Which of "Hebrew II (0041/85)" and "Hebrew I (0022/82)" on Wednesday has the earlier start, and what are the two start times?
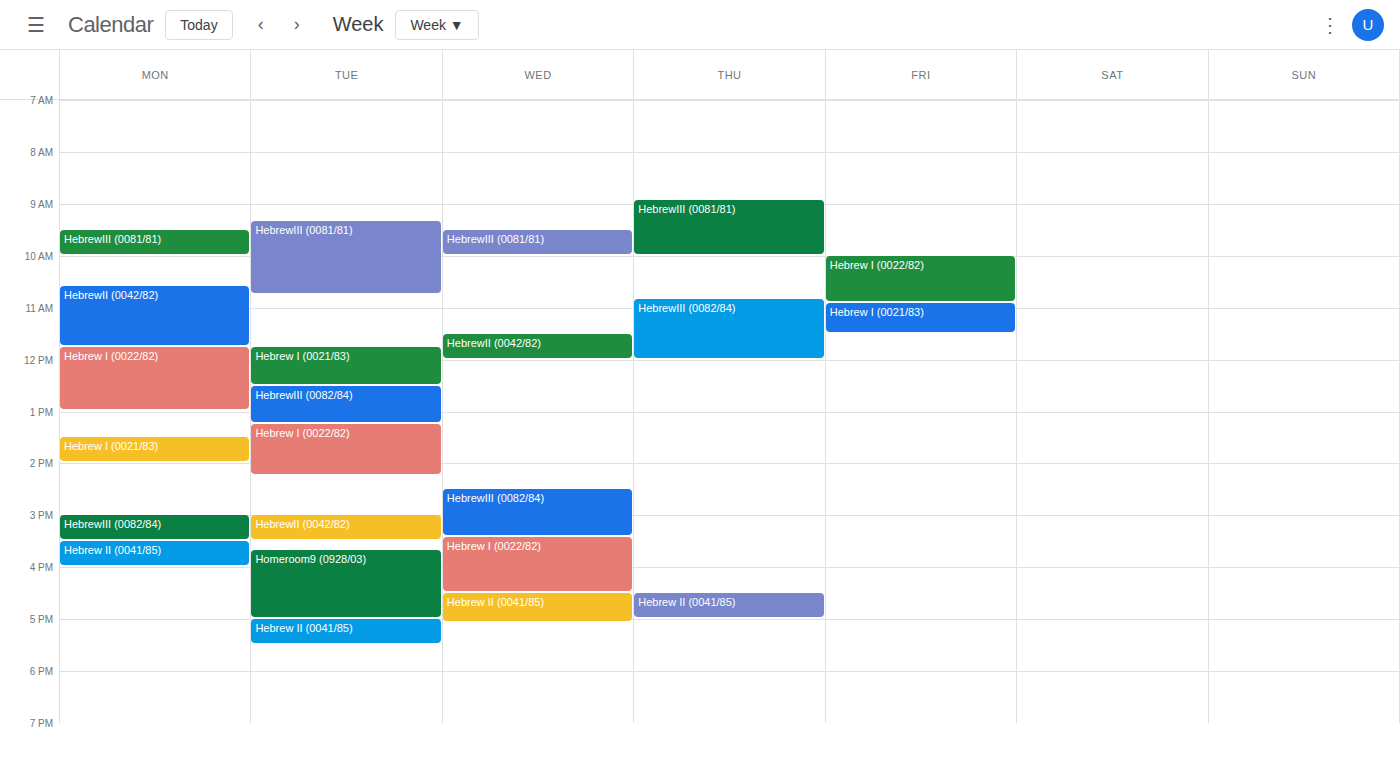
"Hebrew I (0022/82)" 3:25 PM; "Hebrew II (0041/85)" 4:30 PM.